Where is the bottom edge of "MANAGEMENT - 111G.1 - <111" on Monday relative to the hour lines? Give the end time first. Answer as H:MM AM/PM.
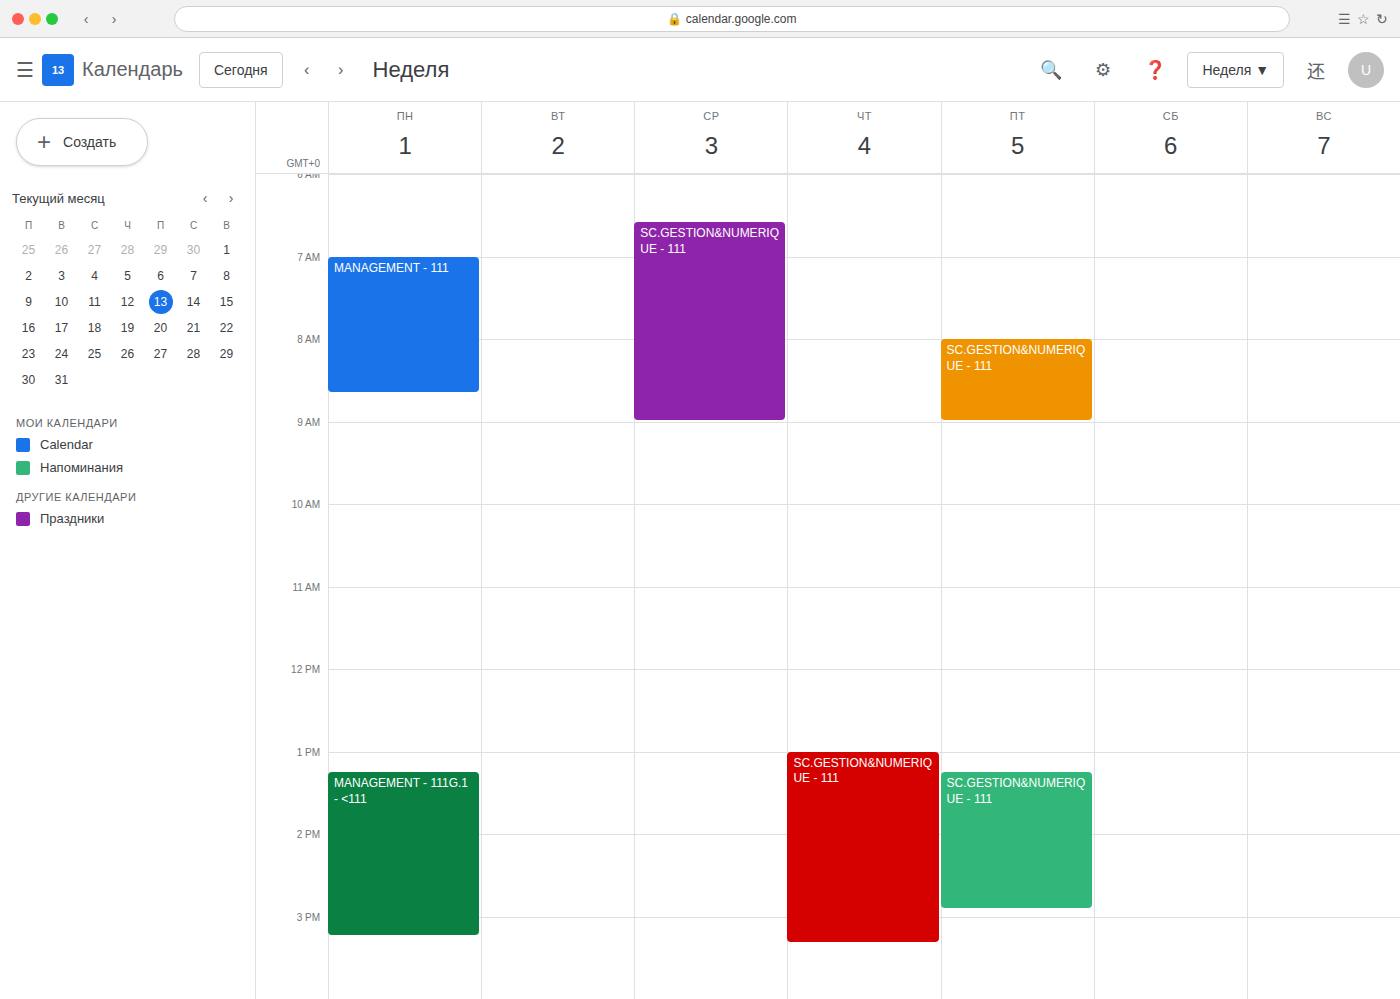
3:15 PM -- neither: a quarter of the way from the 3 PM line to the 4 PM line.